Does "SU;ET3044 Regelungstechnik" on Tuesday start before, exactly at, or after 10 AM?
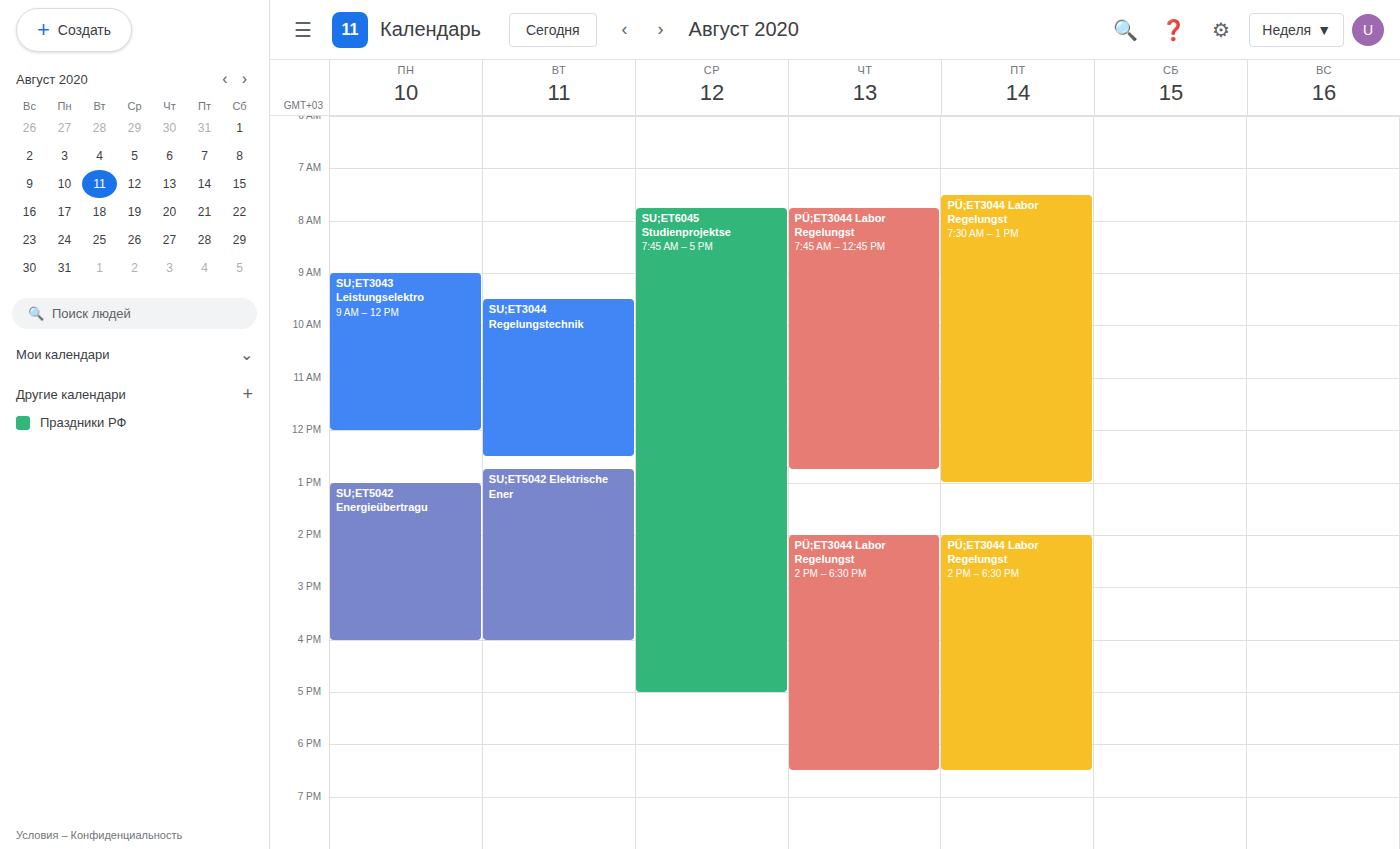
9:30 AM -- before 10 AM, 30 minutes above the 10 AM line.